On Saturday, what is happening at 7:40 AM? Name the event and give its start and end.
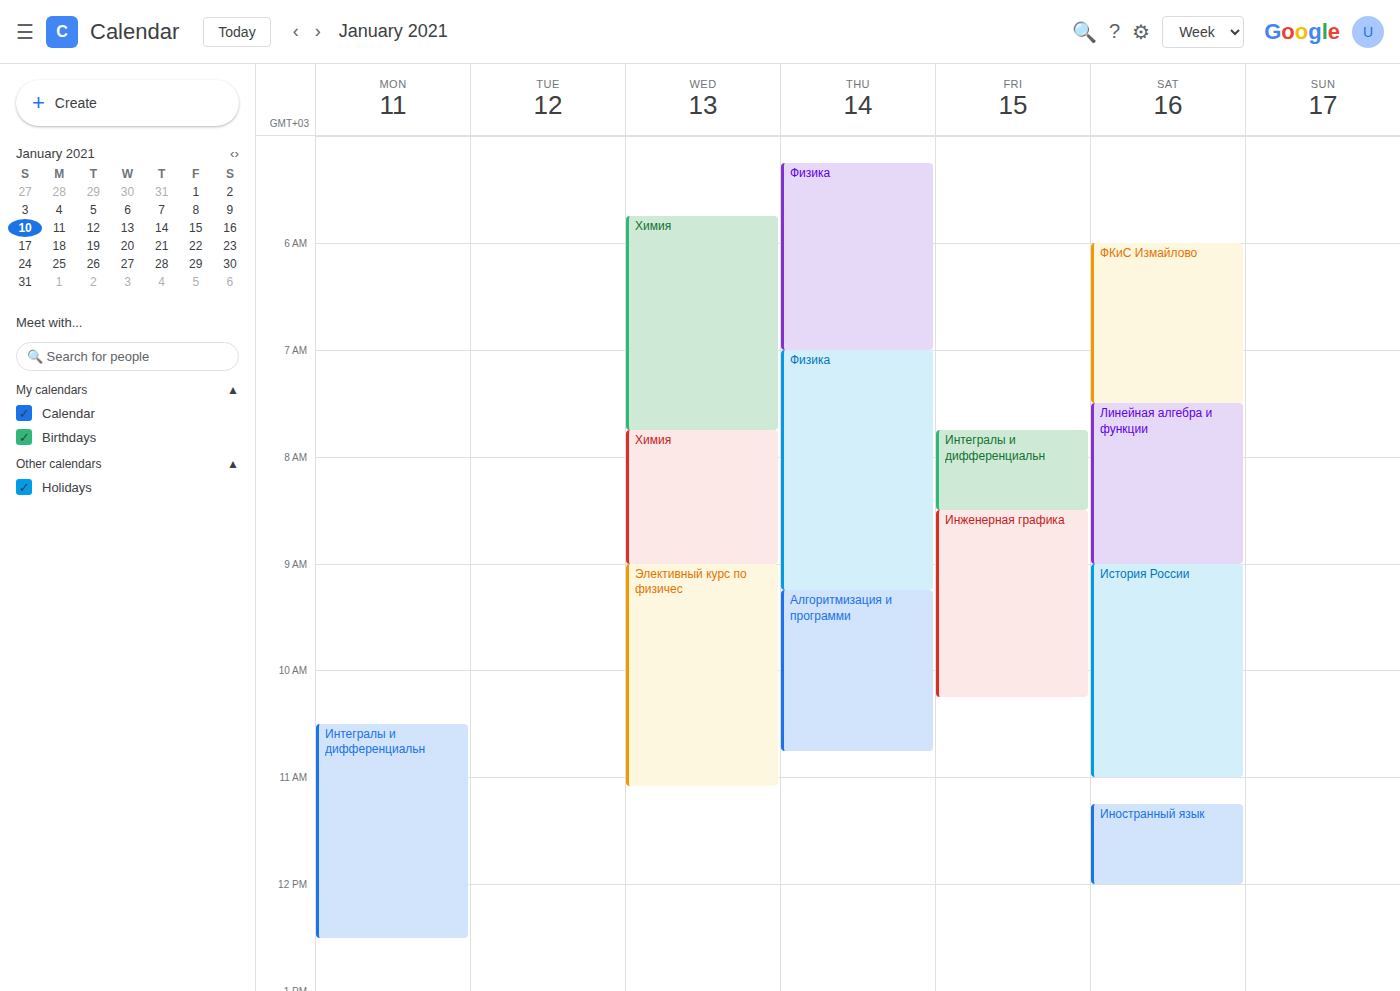
"Линейная алгебра и функции", 7:30 AM to 9:00 AM